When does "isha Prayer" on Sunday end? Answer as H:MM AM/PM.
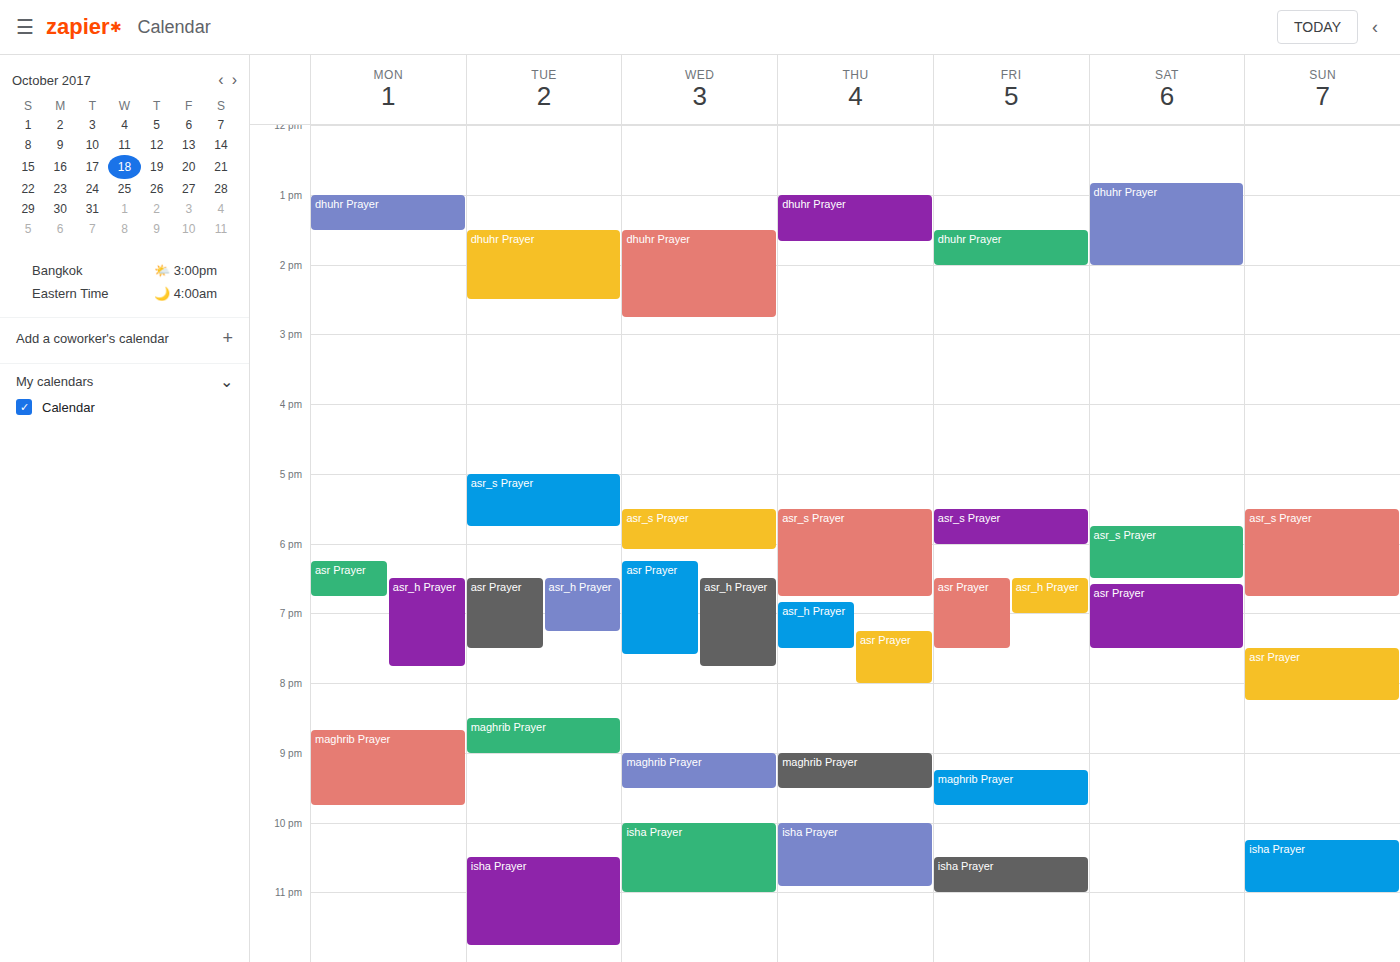
11:00 PM